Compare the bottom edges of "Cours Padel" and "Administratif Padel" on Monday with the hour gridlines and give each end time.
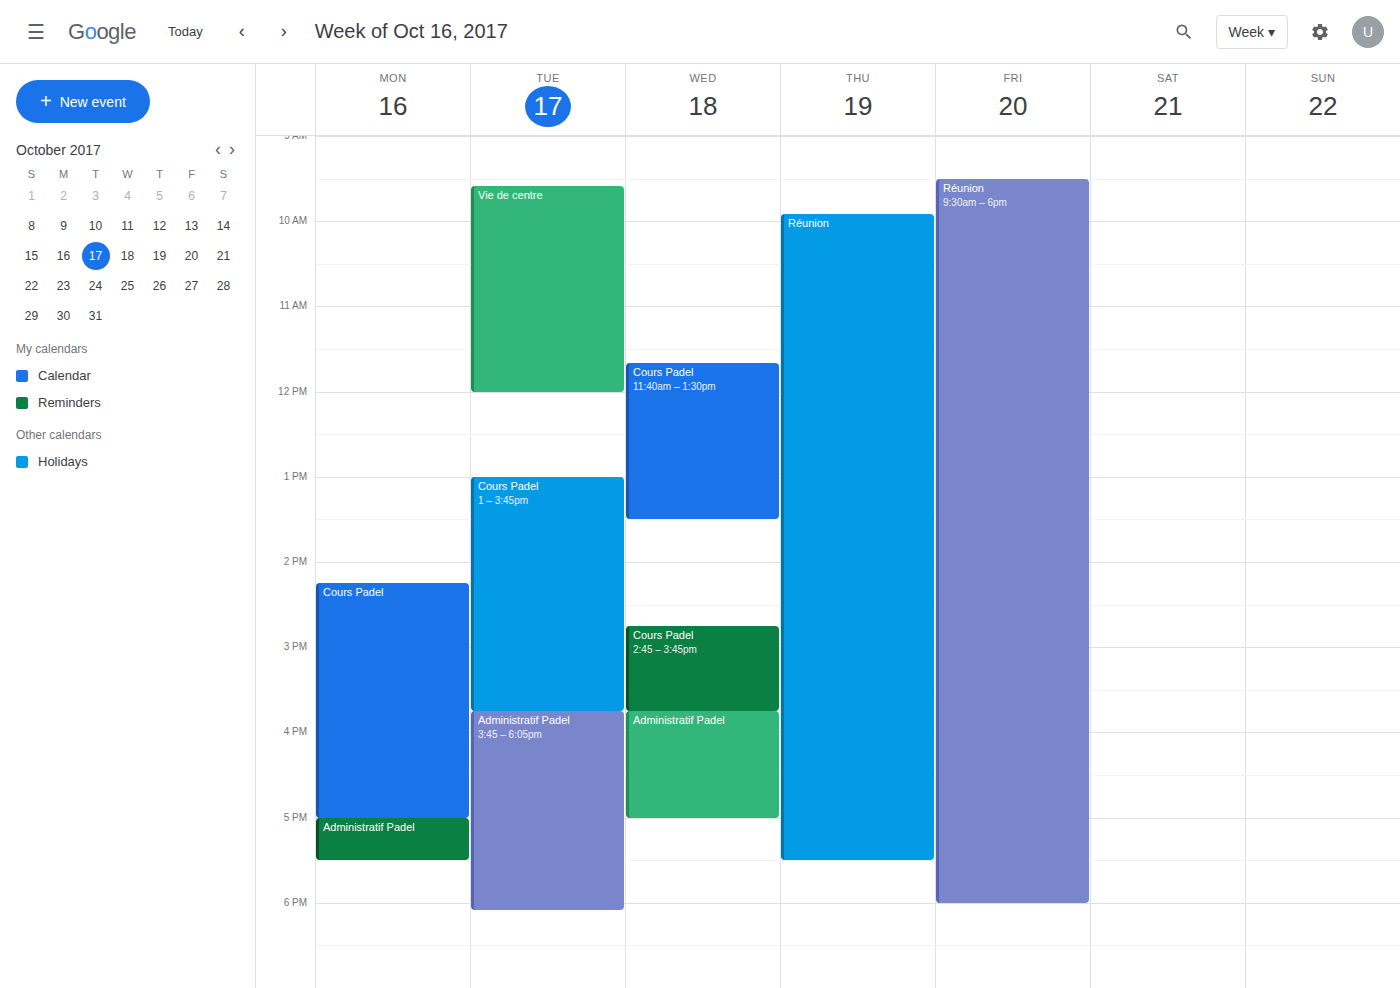
"Cours Padel": 5:00 PM, exactly on the 5 PM line. "Administratif Padel": 5:30 PM, halfway between the 5 PM and 6 PM lines.